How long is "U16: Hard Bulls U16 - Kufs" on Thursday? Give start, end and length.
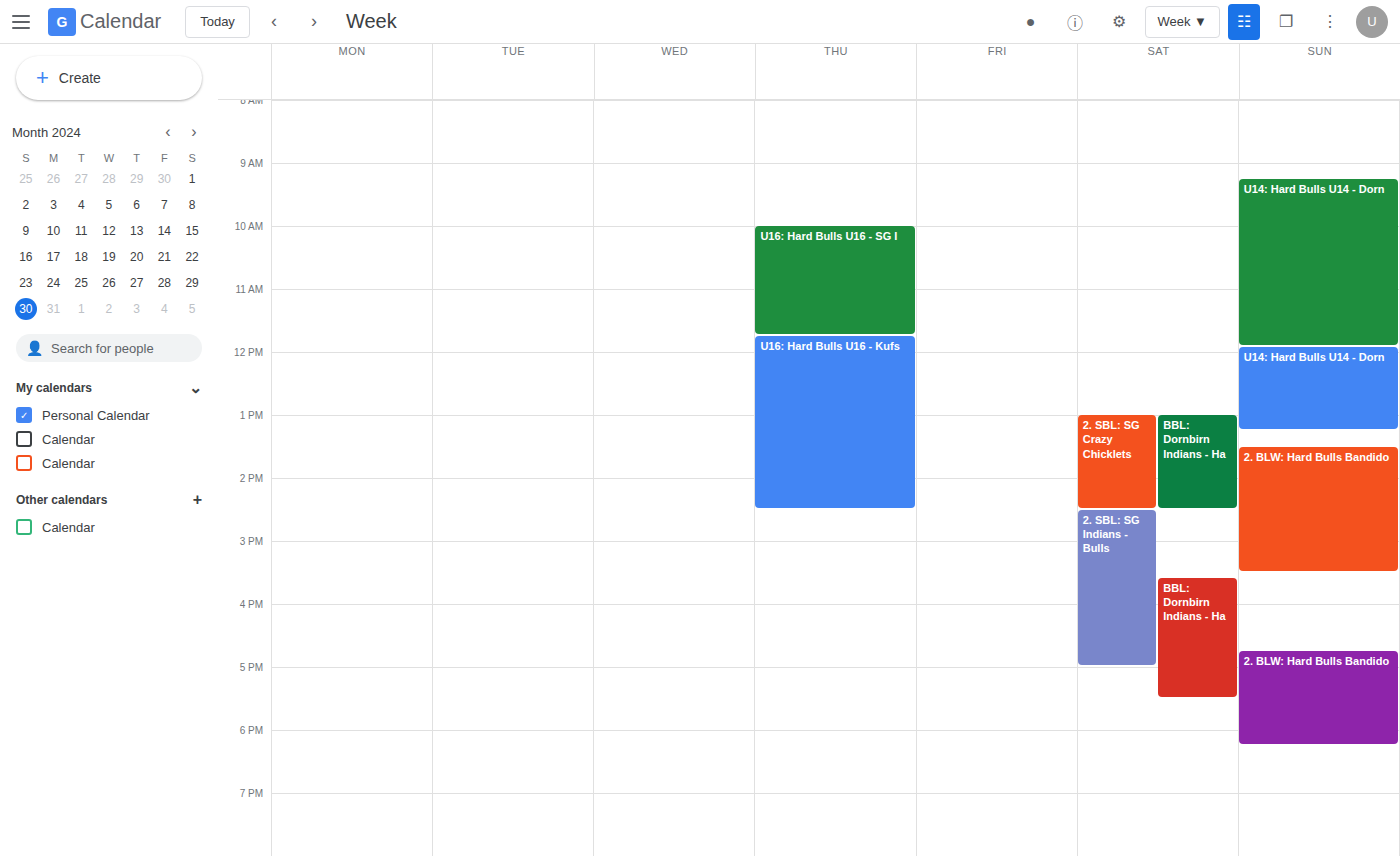
11:45 AM to 2:30 PM, 2 hours 45 minutes